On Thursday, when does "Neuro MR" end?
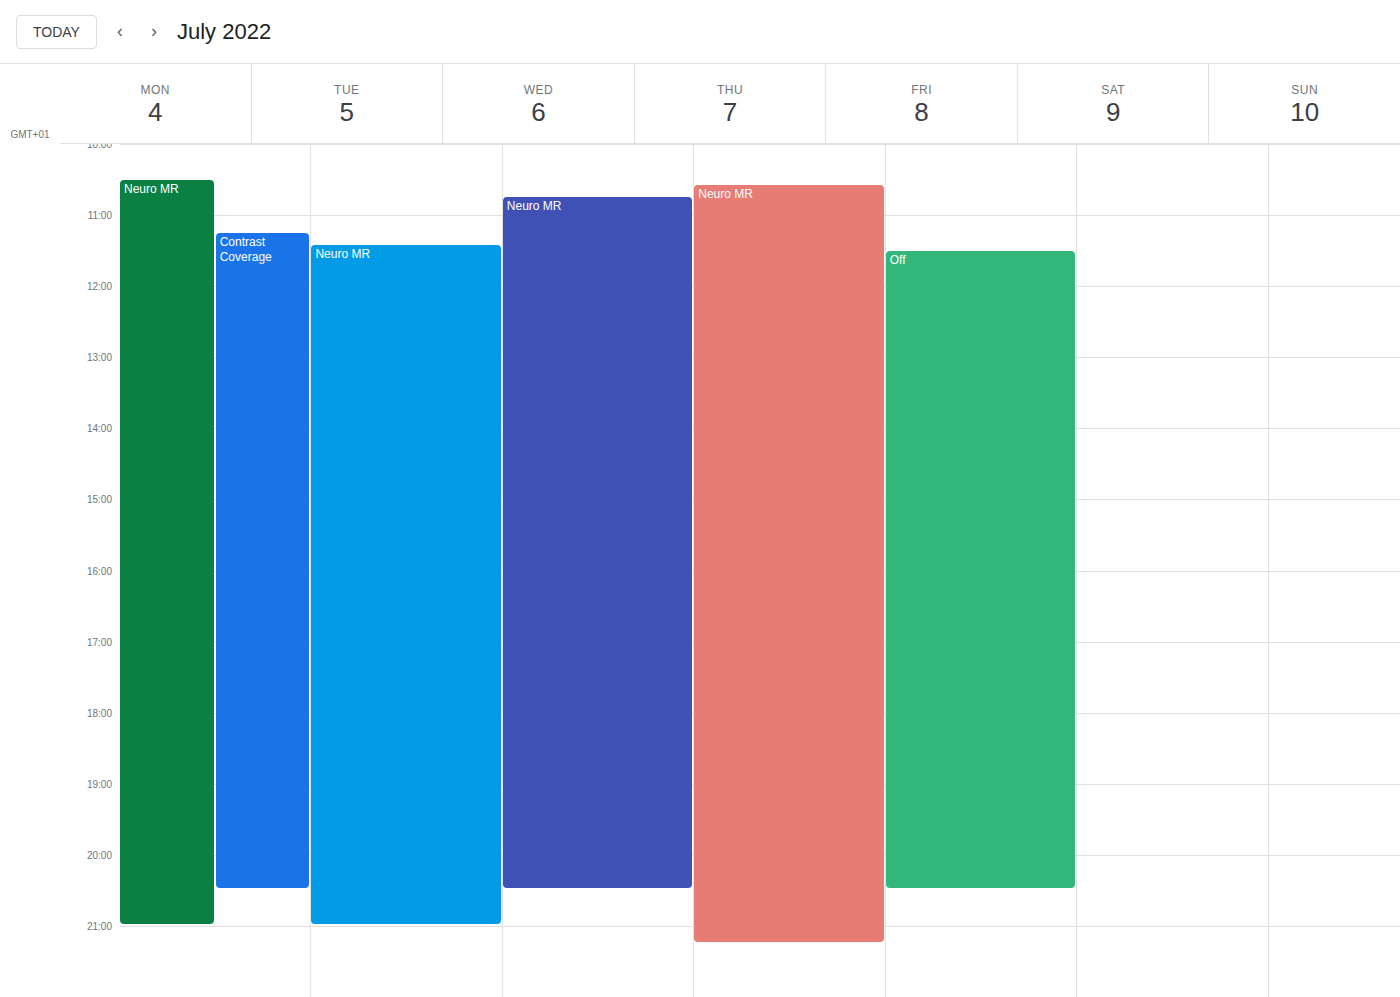
9:15 PM